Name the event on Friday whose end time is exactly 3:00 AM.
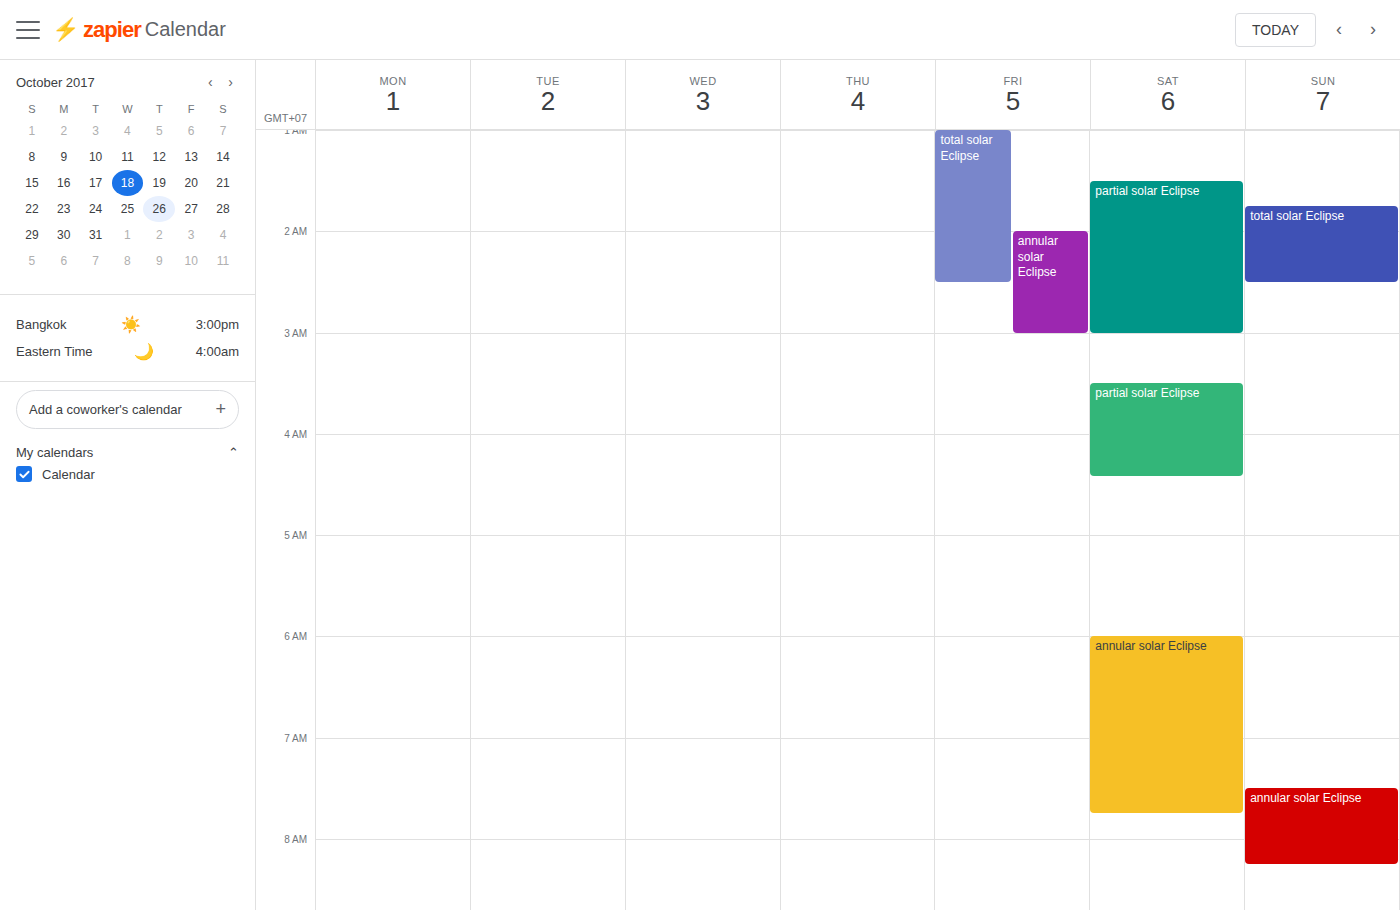
"annular solar Eclipse"